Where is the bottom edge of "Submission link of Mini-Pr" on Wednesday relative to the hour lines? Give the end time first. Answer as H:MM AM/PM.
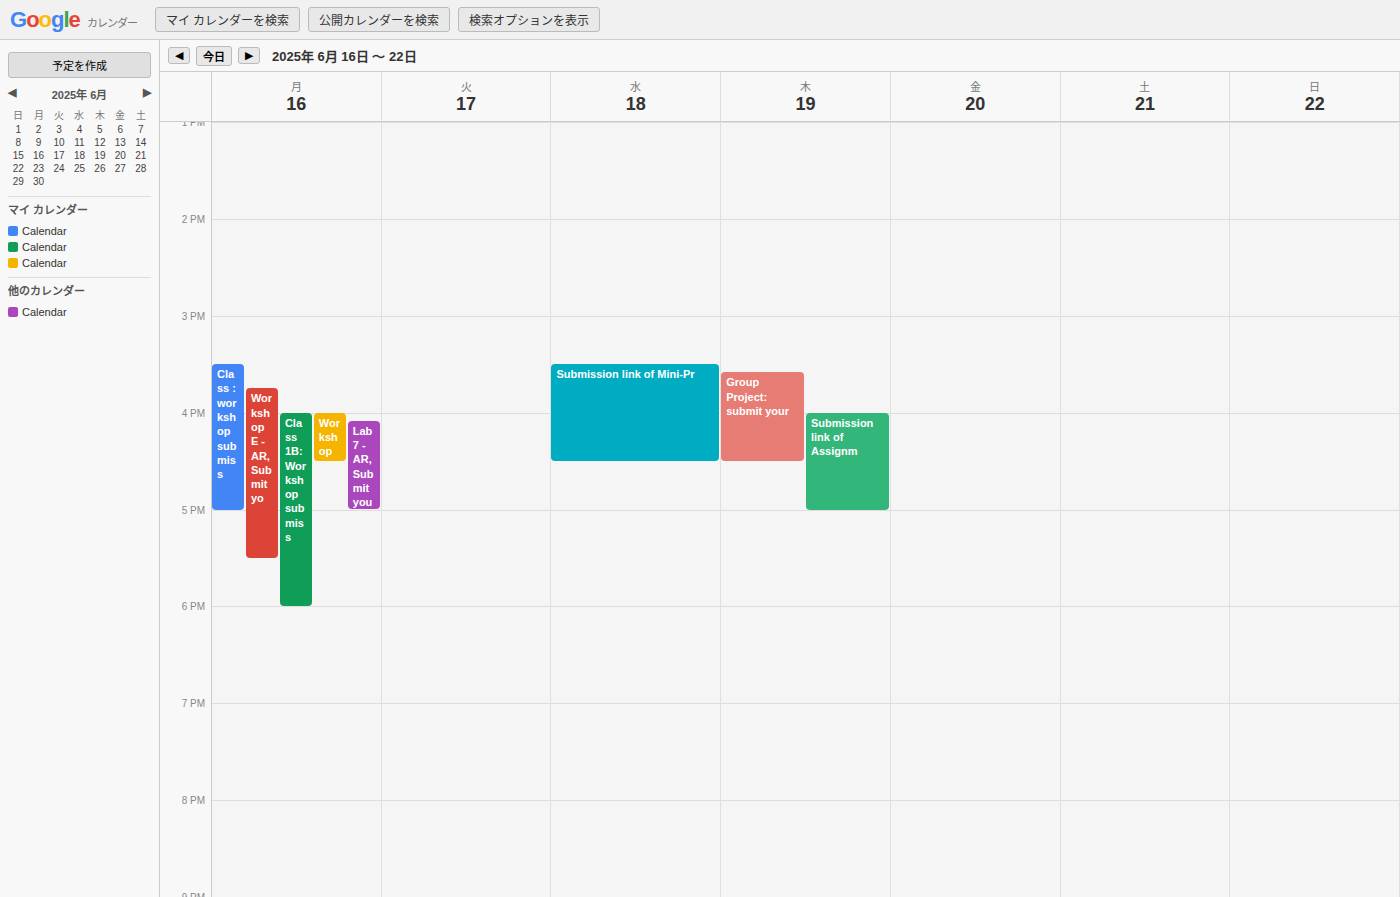
4:30 PM -- halfway between the 4 PM and 5 PM lines.